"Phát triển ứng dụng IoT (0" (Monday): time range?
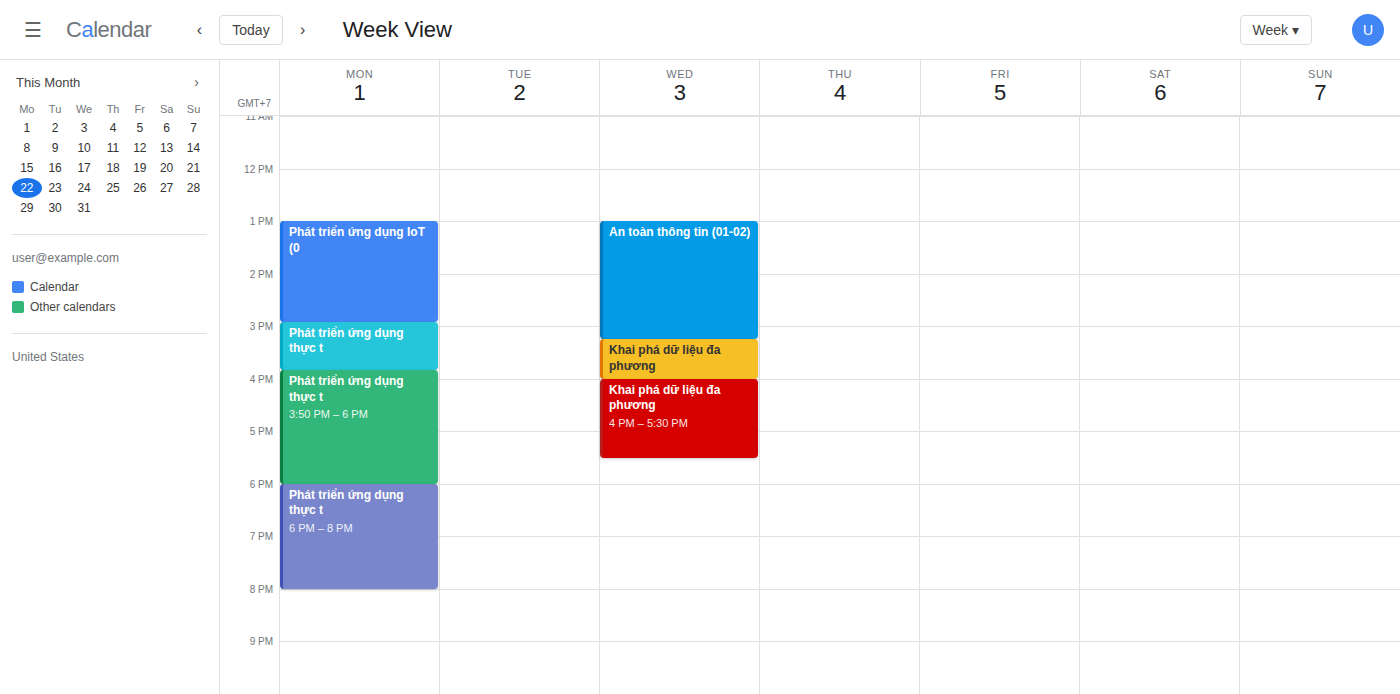
1:00 PM to 2:55 PM